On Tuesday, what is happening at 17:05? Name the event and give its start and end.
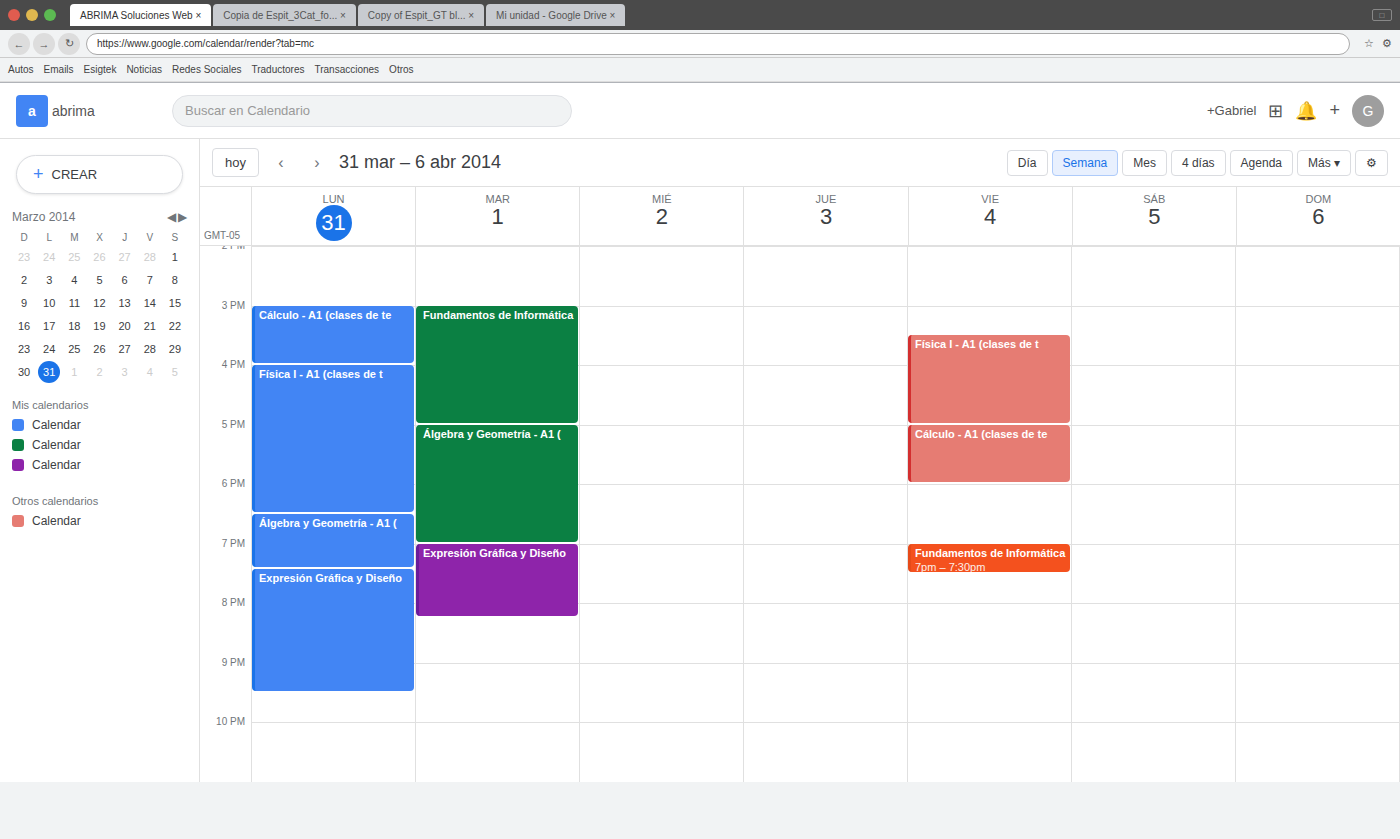
"Álgebra y Geometría - A1 (", 17:00 to 19:00